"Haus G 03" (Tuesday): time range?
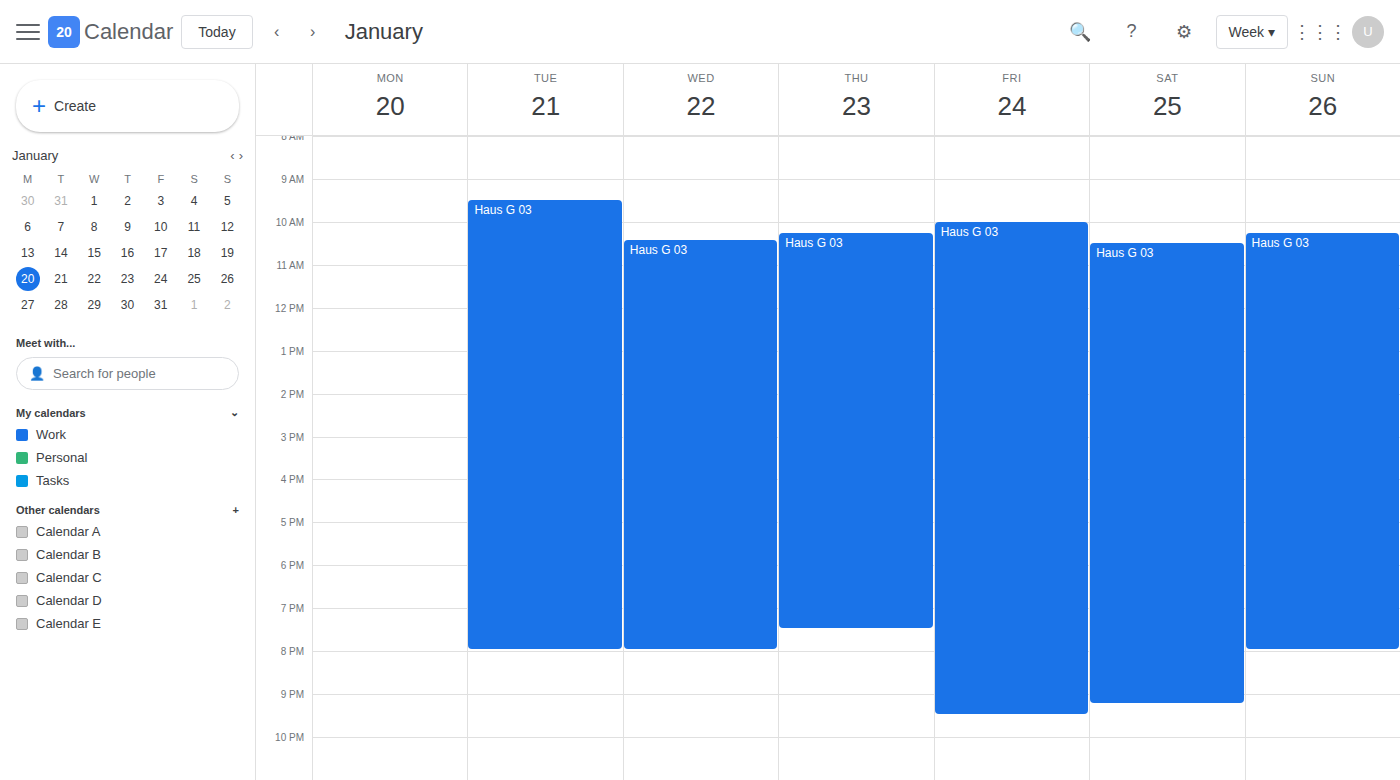
9:30 AM to 8:00 PM